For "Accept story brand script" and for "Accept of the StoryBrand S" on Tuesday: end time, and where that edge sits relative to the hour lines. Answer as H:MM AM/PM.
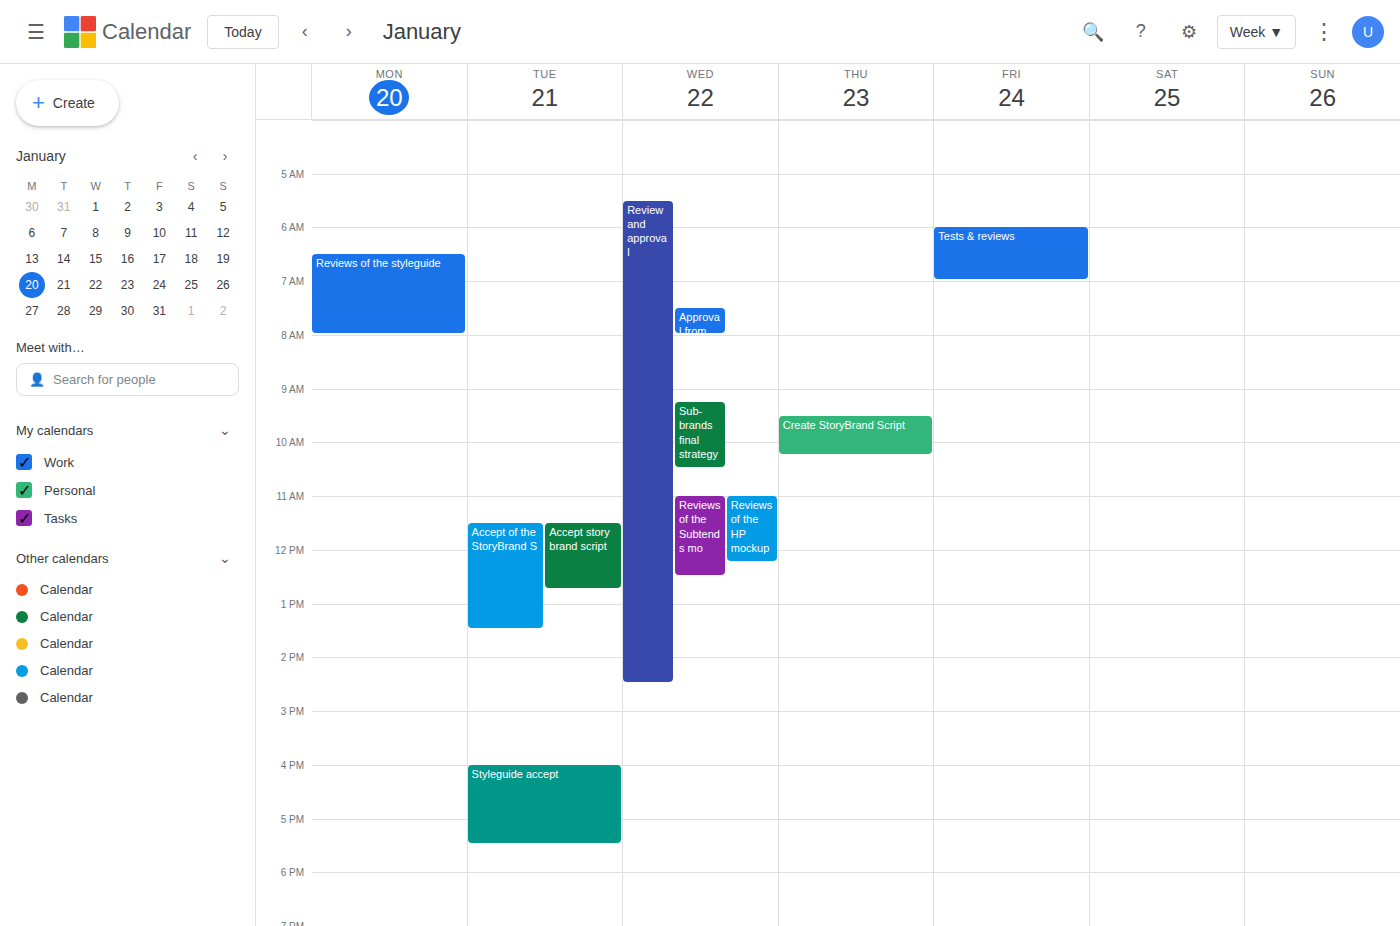
"Accept story brand script": 12:45 PM, neither: three quarters of the way from the 12 PM line to the 1 PM line. "Accept of the StoryBrand S": 1:30 PM, halfway between the 1 PM and 2 PM lines.